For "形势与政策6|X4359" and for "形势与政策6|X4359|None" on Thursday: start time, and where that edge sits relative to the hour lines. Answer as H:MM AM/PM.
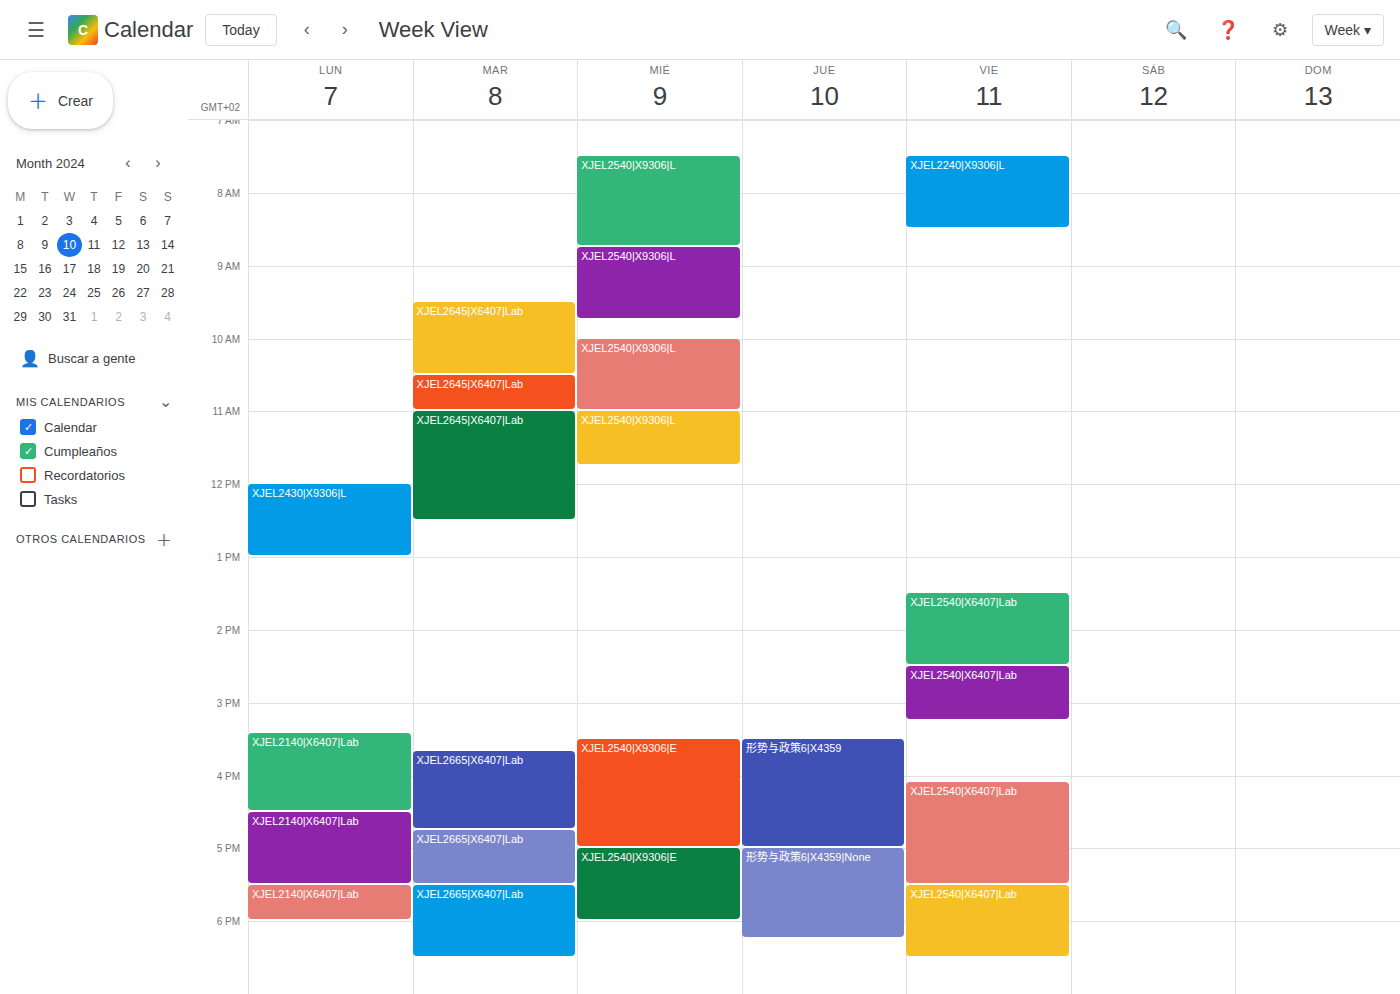
"形势与政策6|X4359": 3:30 PM, halfway between the 3 PM and 4 PM lines. "形势与政策6|X4359|None": 5:00 PM, exactly on the 5 PM line.